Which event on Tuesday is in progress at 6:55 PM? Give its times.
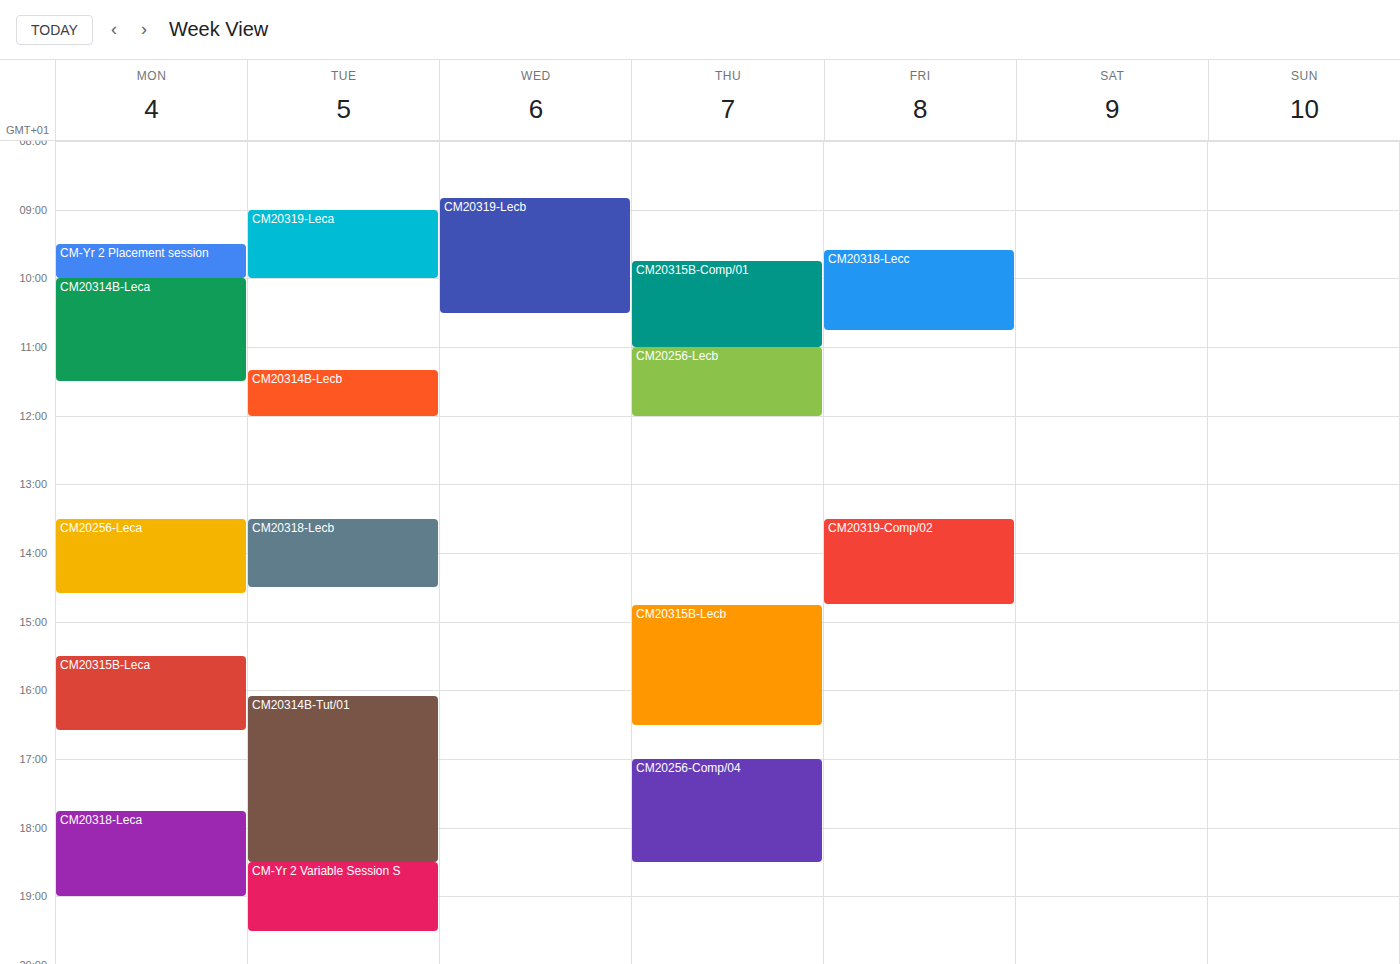
"CM-Yr 2 Variable Session S", 6:30 PM to 7:30 PM